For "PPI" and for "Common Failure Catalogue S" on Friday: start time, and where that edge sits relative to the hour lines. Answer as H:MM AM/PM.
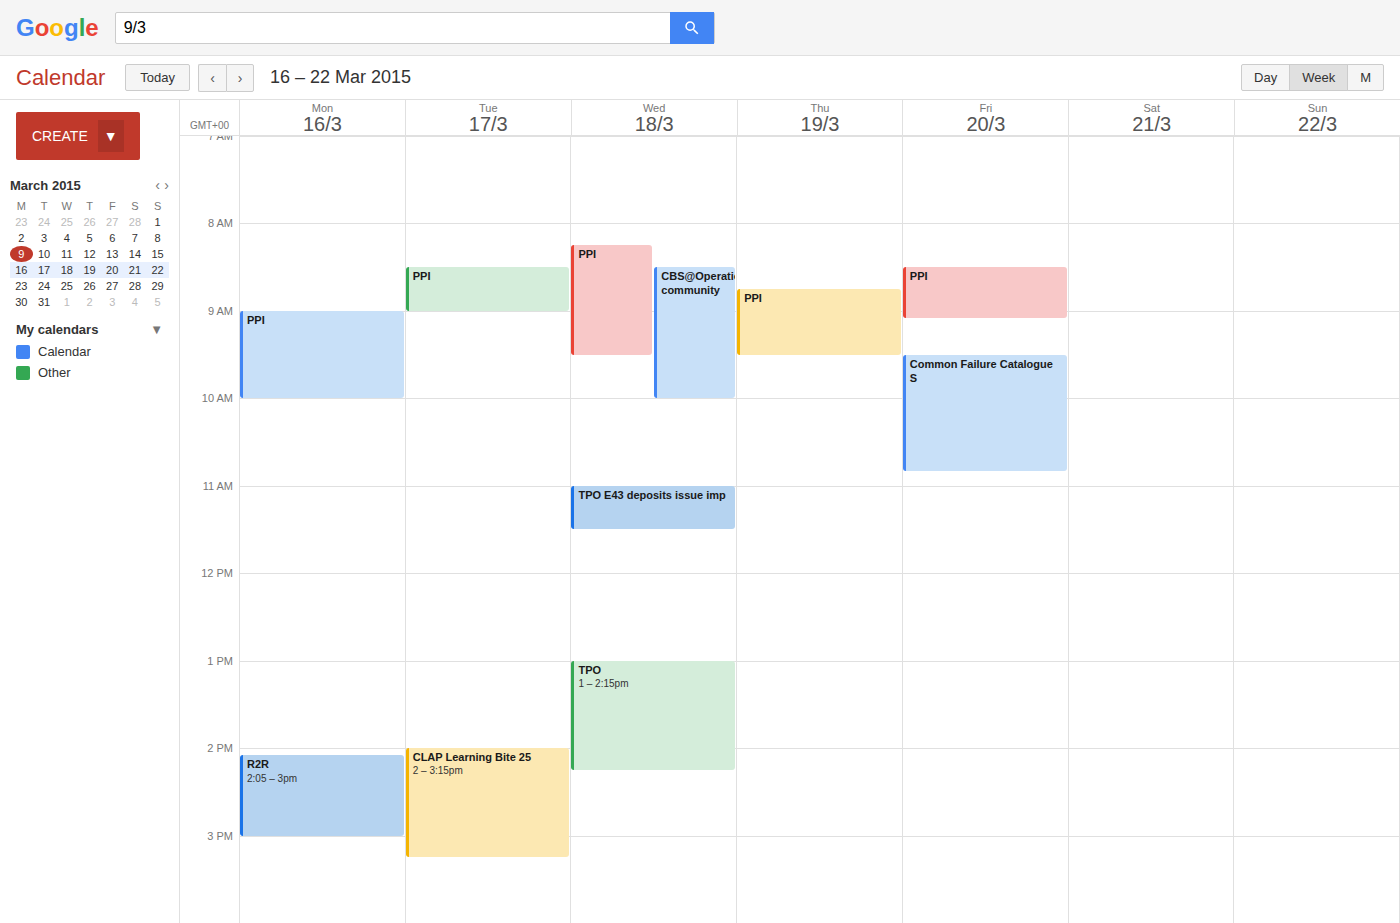
"PPI": 8:30 AM, halfway between the 8 AM and 9 AM lines. "Common Failure Catalogue S": 9:30 AM, halfway between the 9 AM and 10 AM lines.